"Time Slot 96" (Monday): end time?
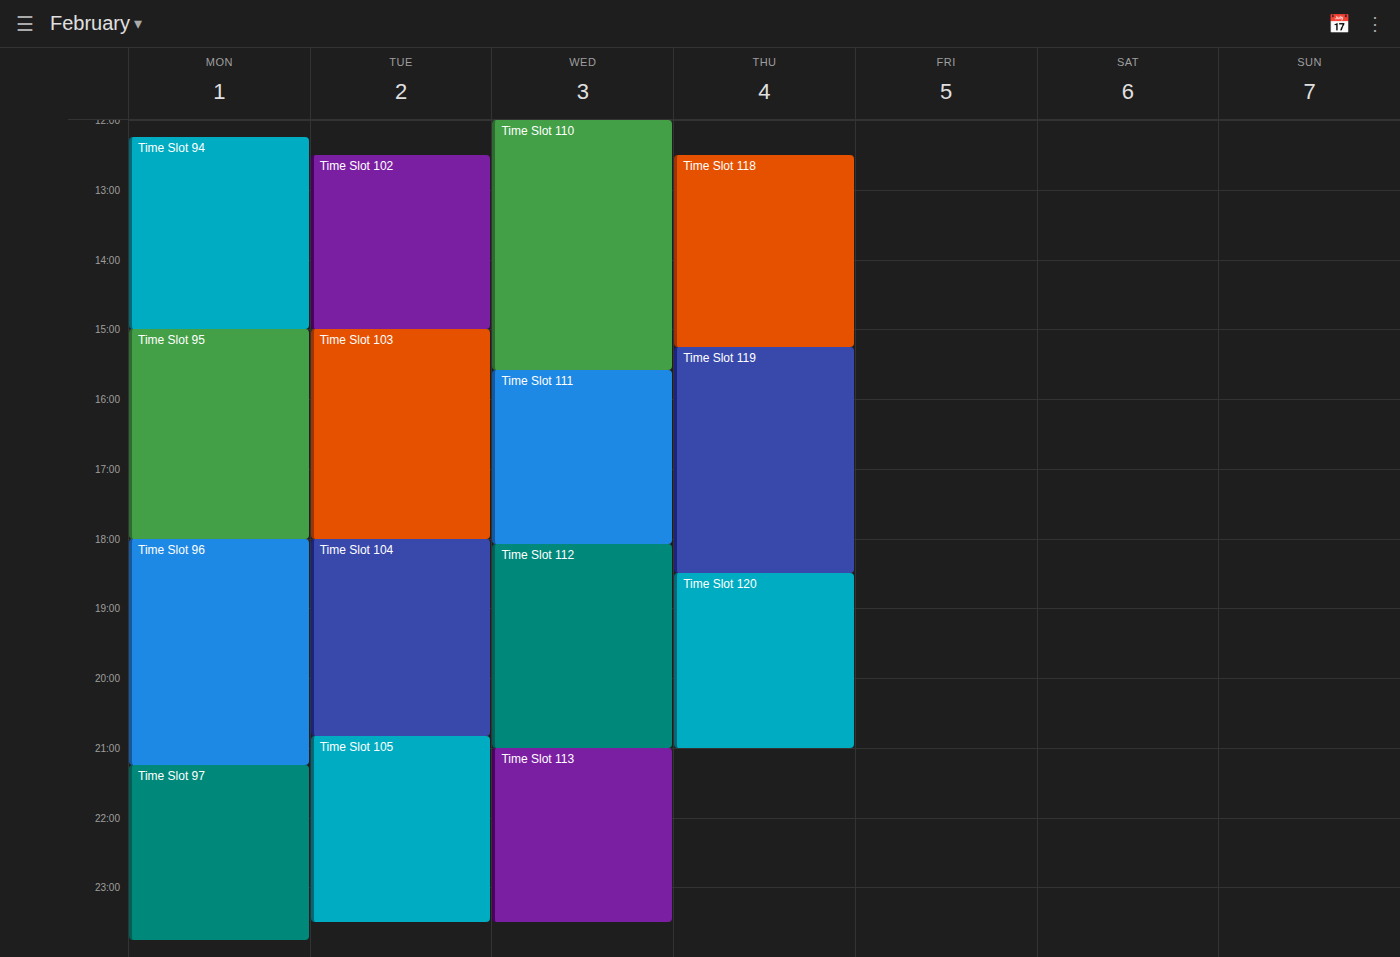
9:15 PM